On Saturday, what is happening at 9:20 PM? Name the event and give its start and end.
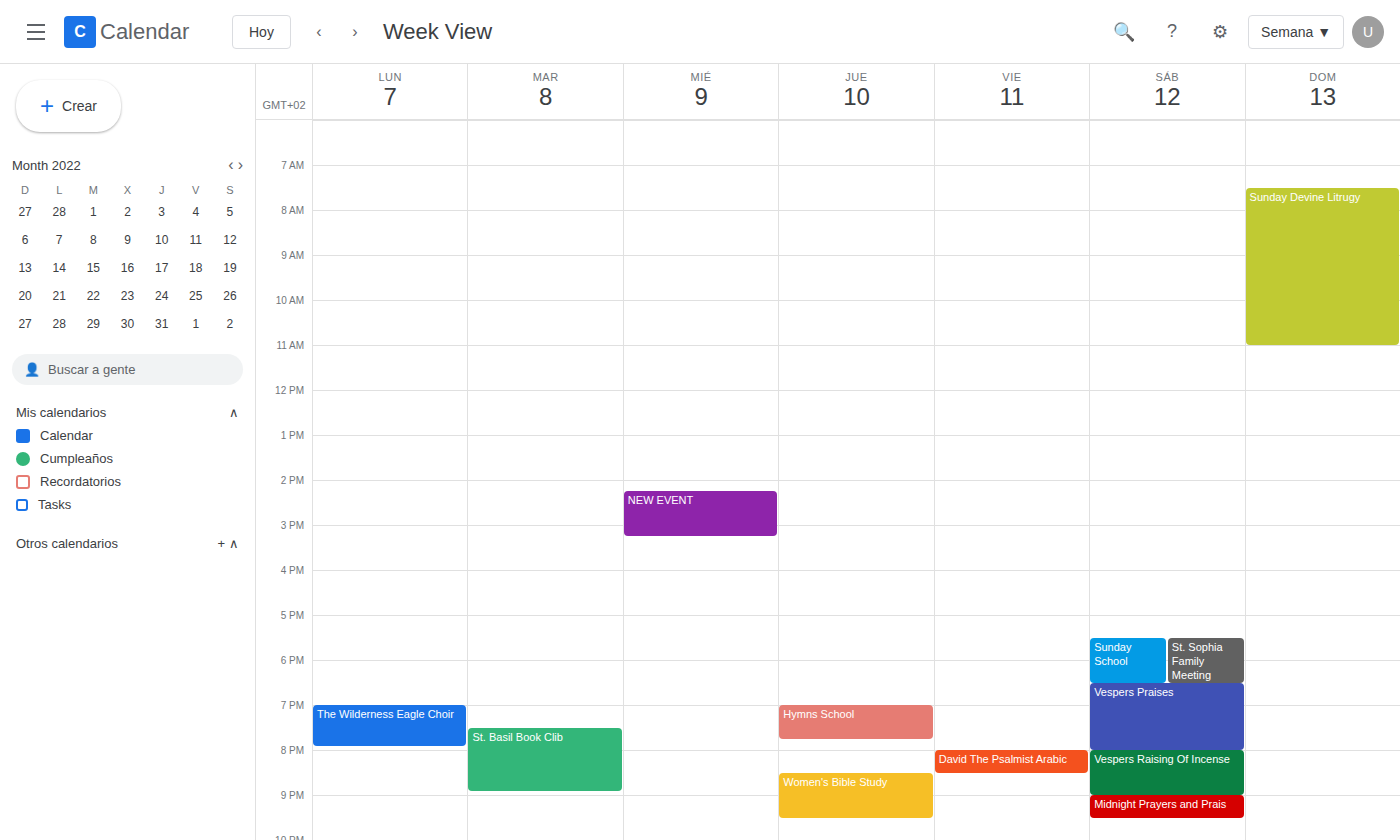
"Midnight Prayers and Prais", 9:00 PM to 9:30 PM